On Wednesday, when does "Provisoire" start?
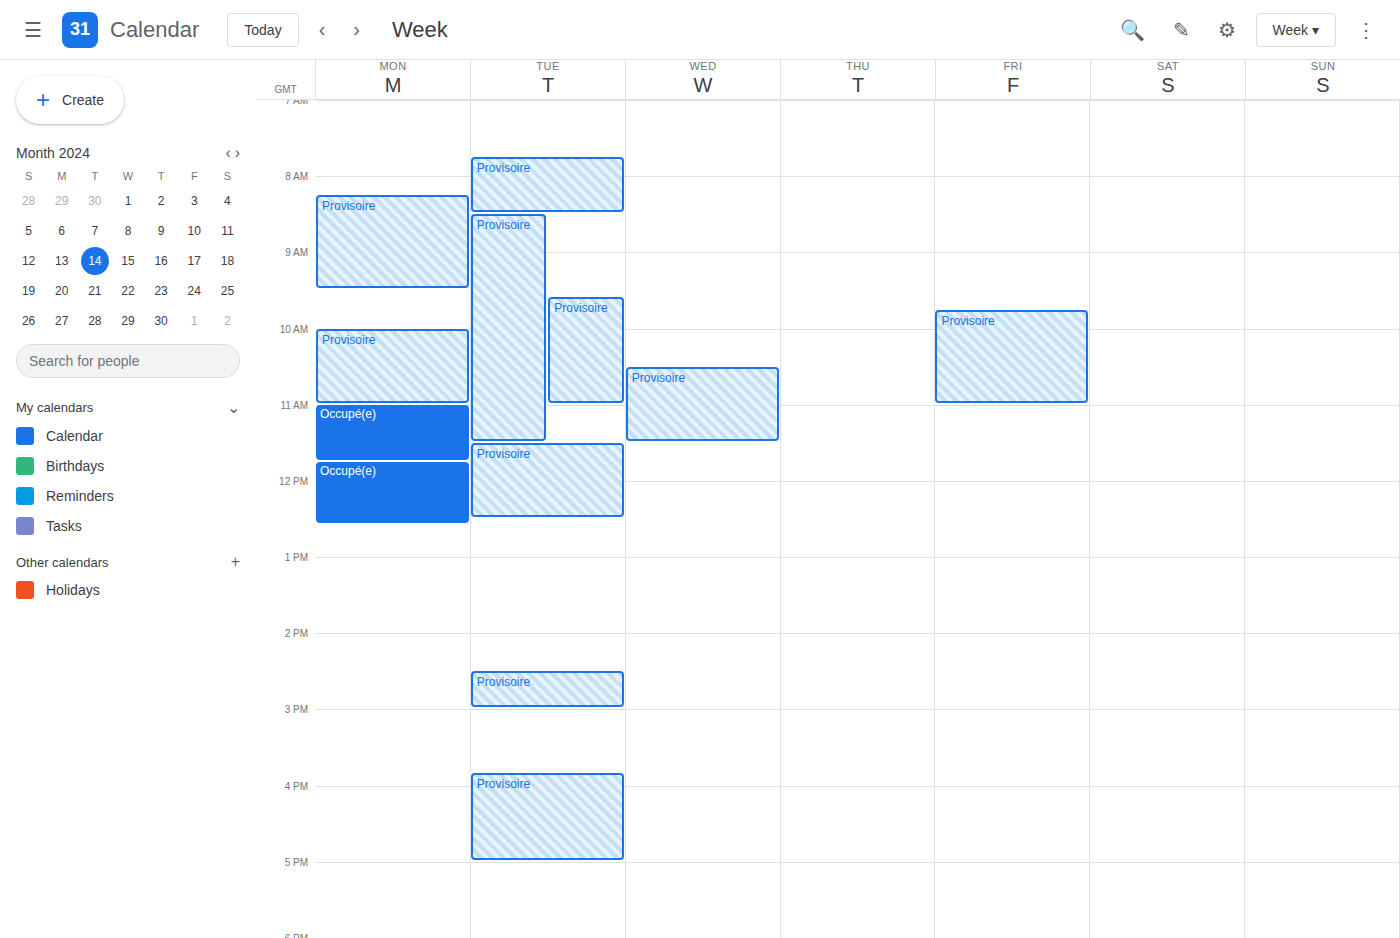
10:30 AM